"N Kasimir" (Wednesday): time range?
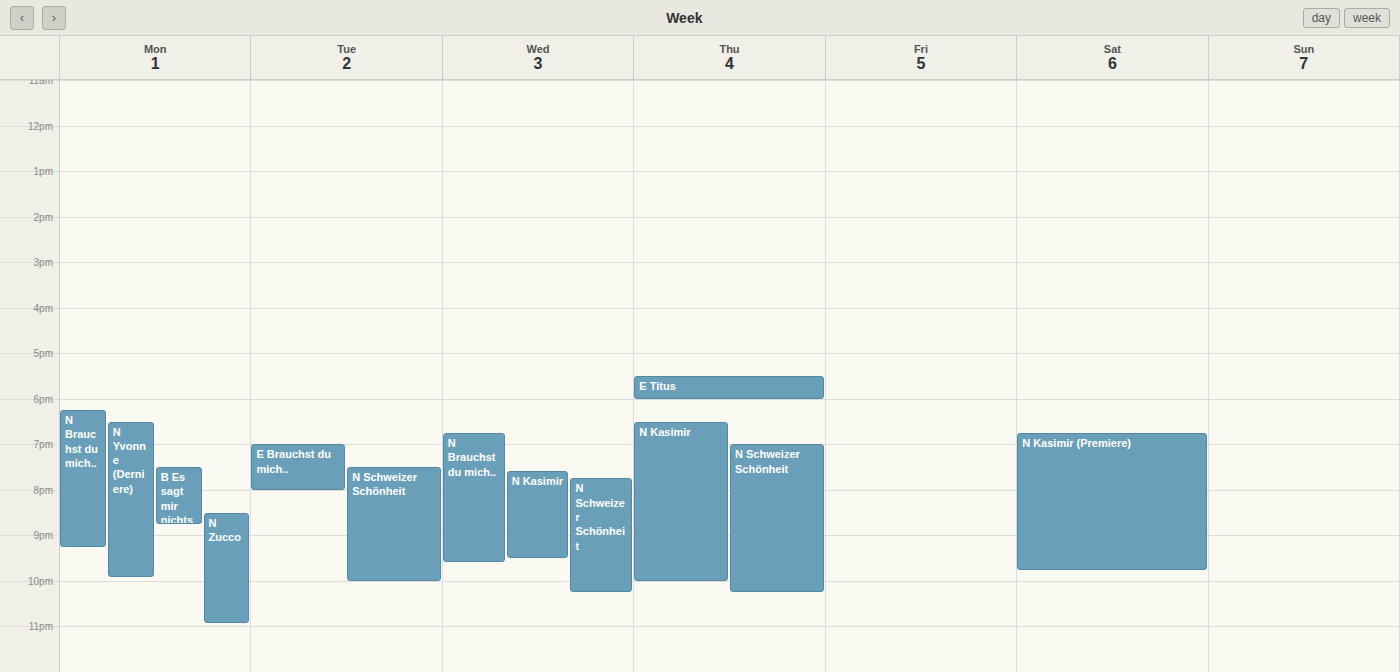
7:35 PM to 9:30 PM